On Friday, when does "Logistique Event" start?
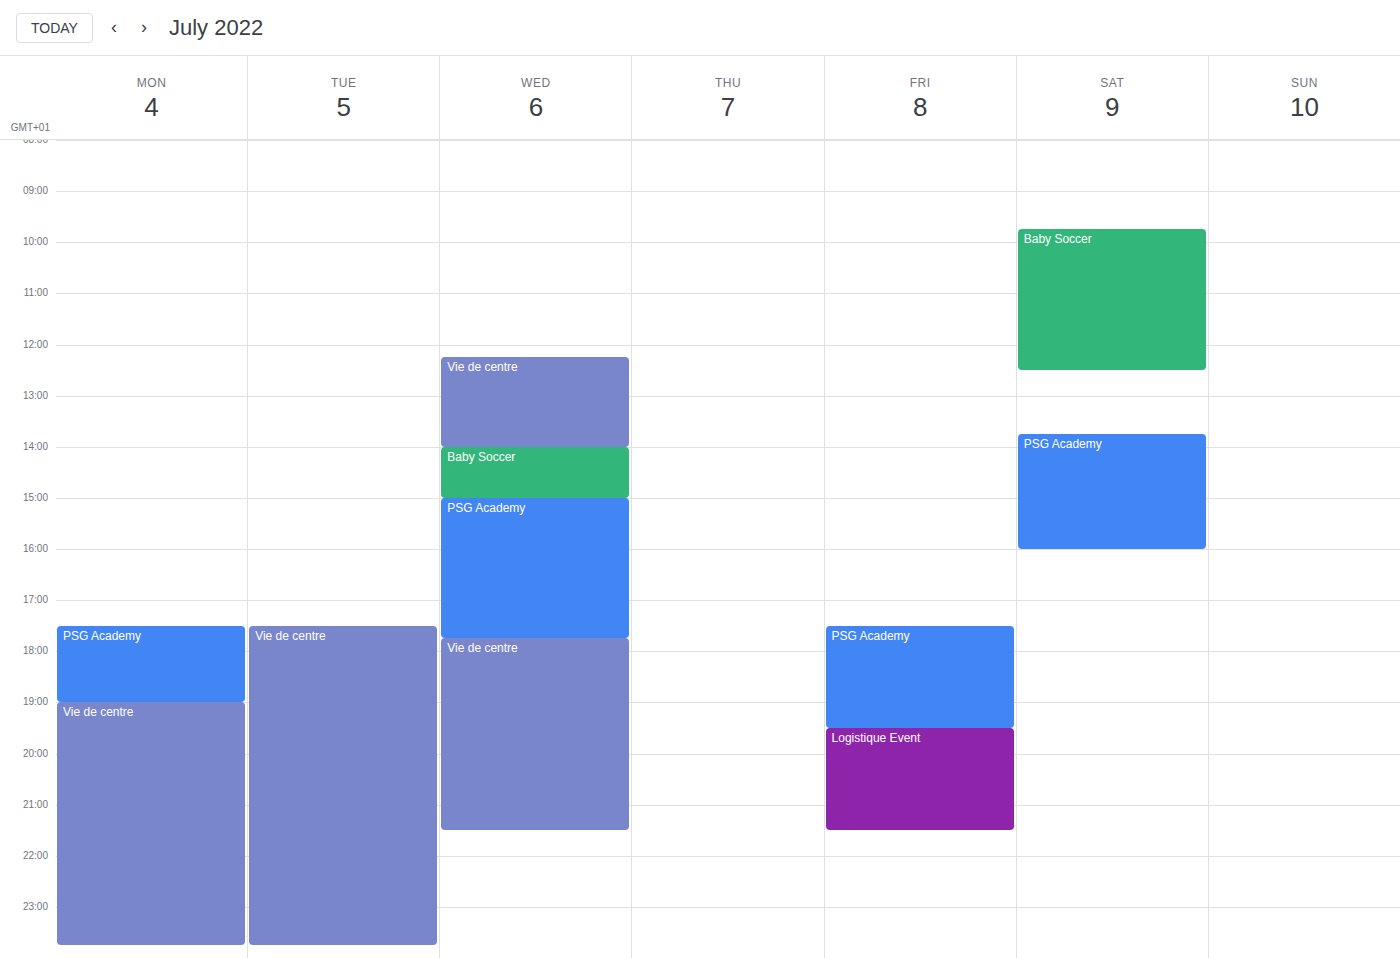
7:30 PM